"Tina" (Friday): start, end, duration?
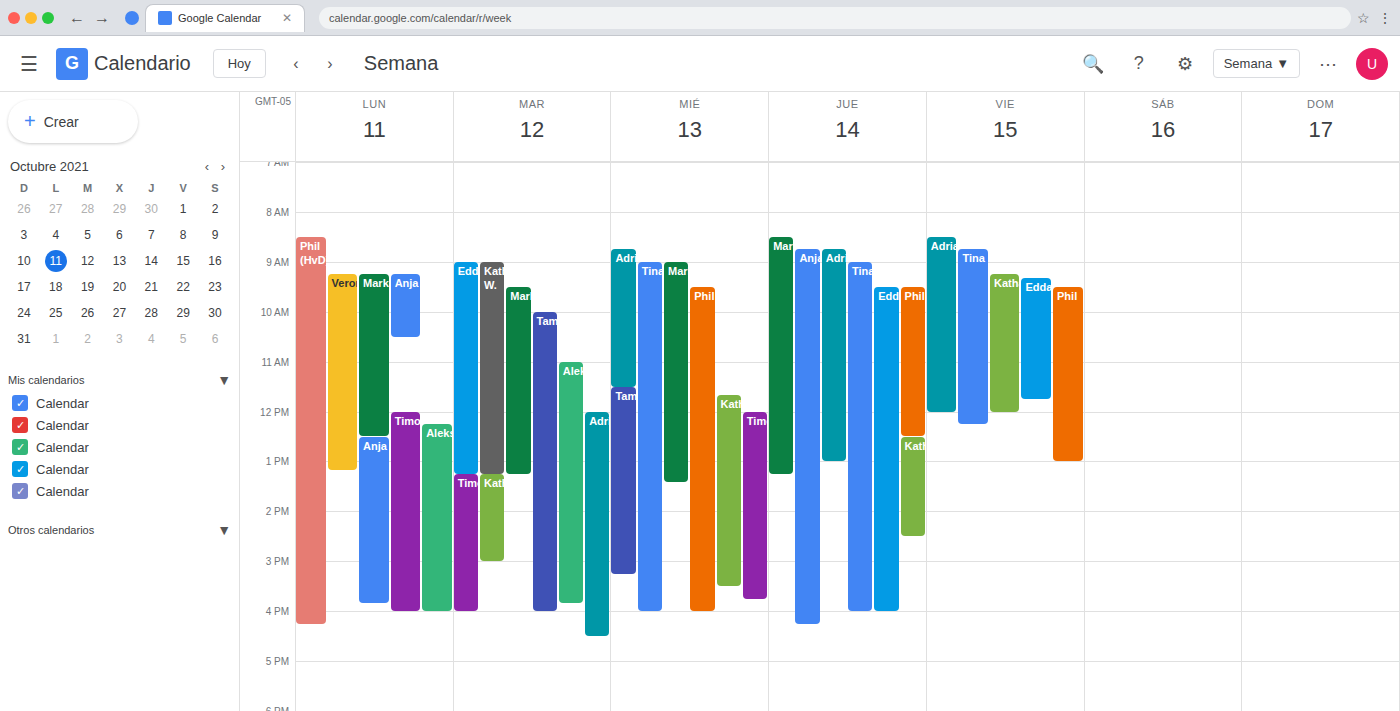
8:45 AM to 12:15 PM, 3 hours 30 minutes